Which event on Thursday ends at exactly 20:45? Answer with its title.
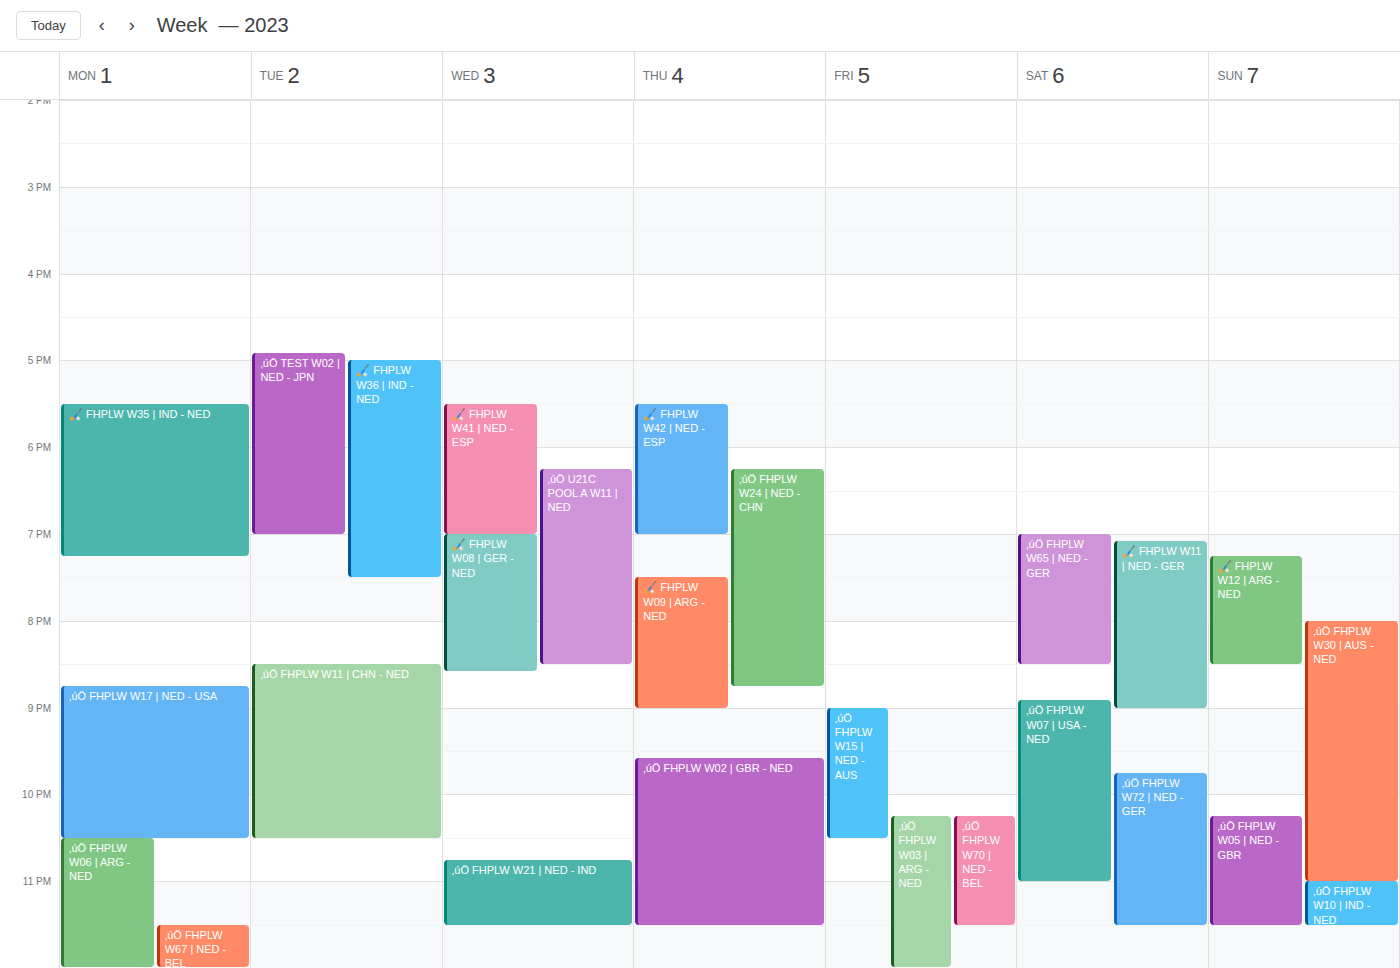
"‚úÖ FHPLW W24 | NED - CHN"